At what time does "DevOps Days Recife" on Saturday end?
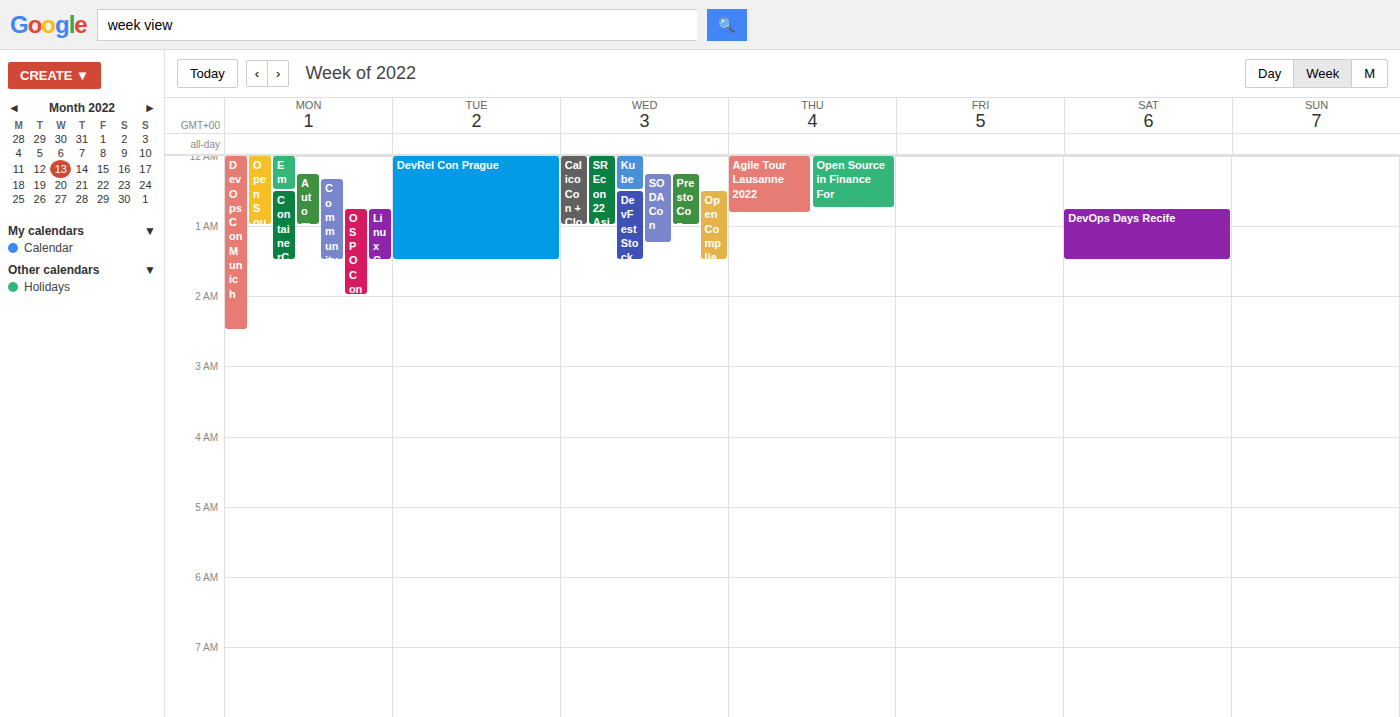
1:30 AM